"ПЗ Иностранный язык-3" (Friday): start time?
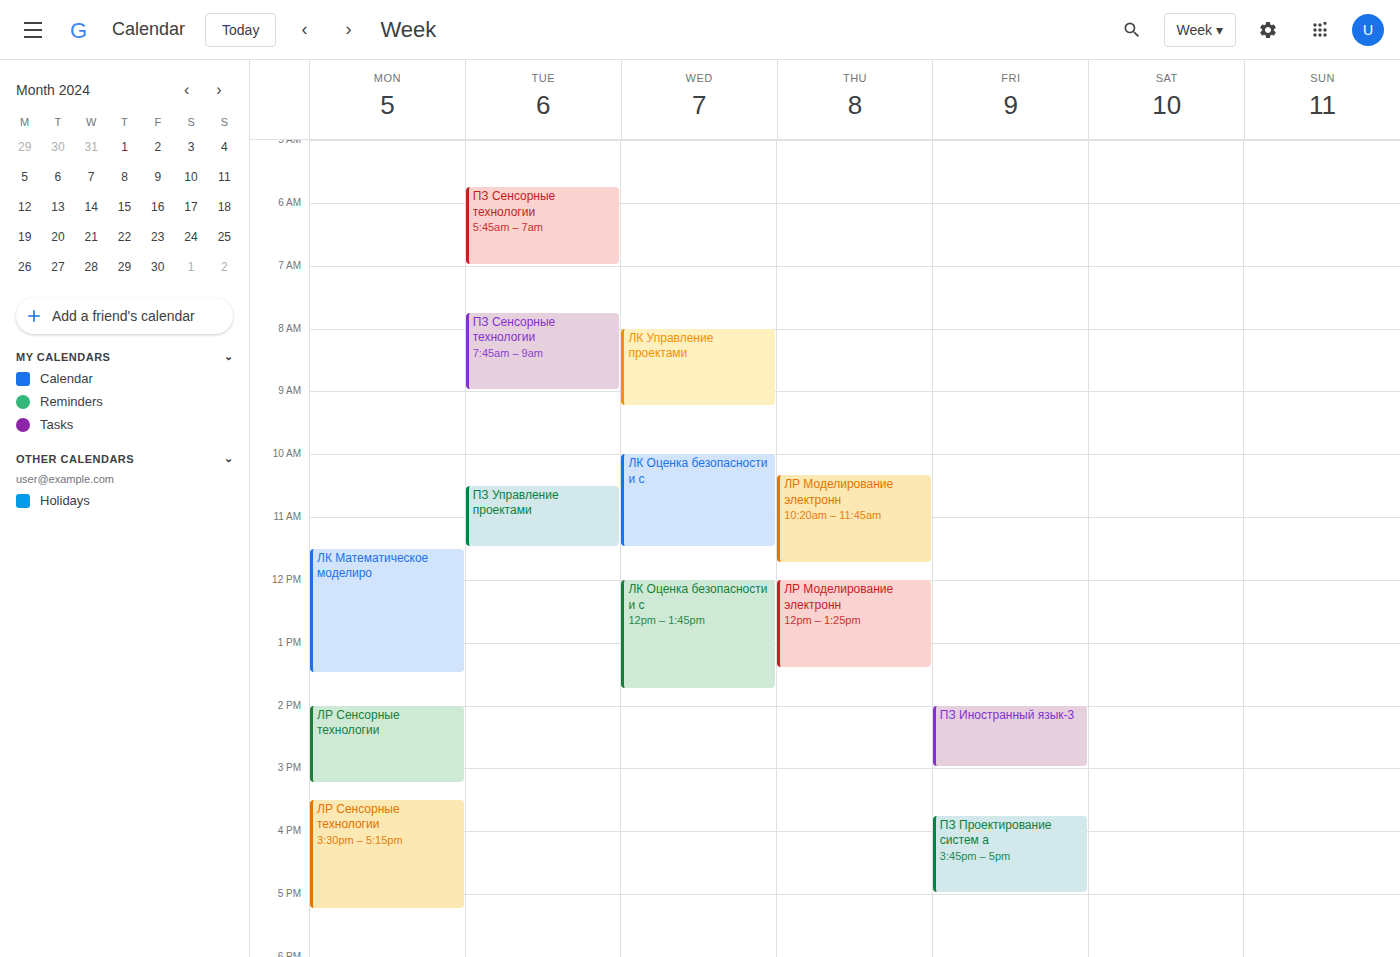
2:00 PM